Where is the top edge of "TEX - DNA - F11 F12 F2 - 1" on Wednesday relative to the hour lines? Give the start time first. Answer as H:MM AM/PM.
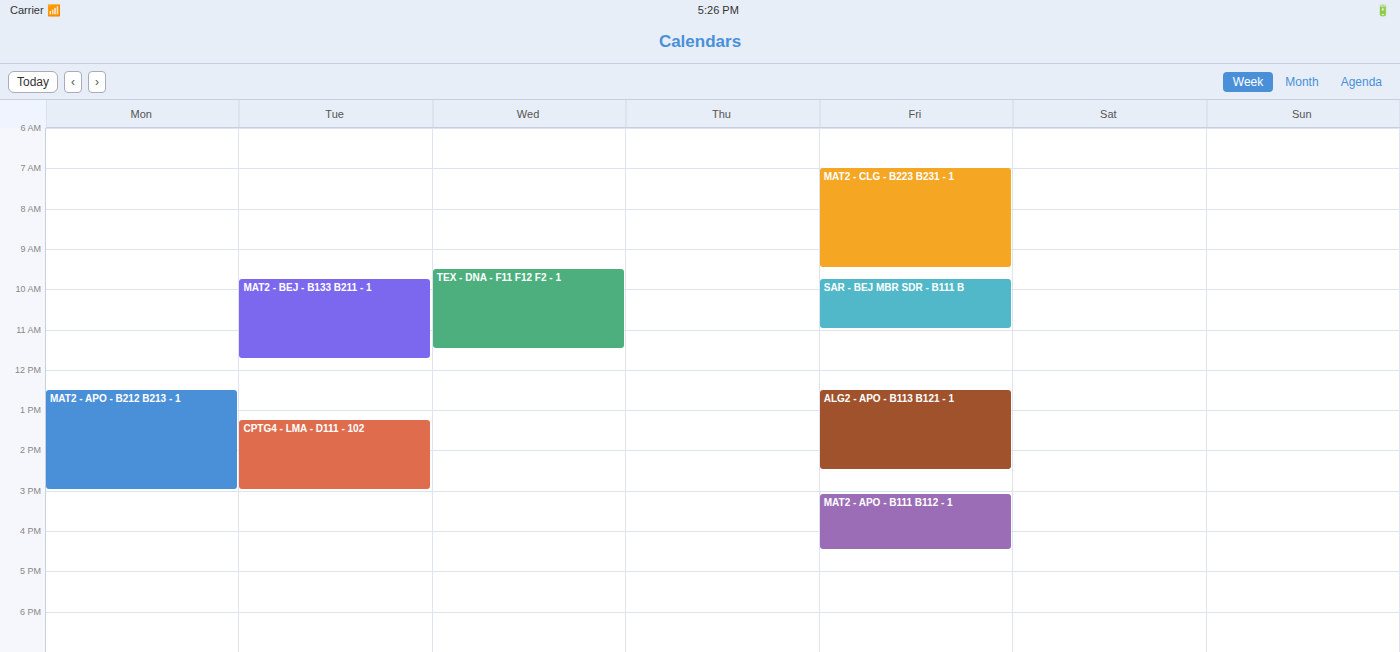
9:30 AM -- halfway between the 9 AM and 10 AM lines.